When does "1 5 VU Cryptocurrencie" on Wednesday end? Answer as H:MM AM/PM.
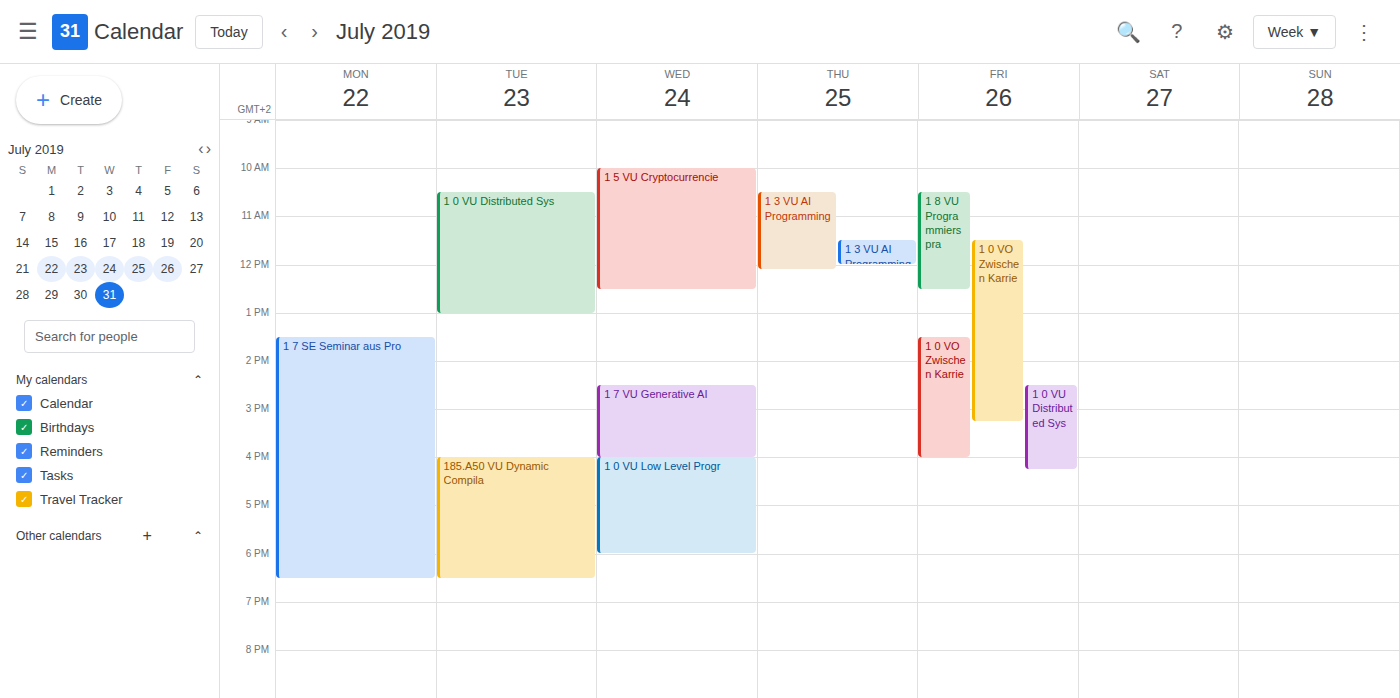
12:30 PM